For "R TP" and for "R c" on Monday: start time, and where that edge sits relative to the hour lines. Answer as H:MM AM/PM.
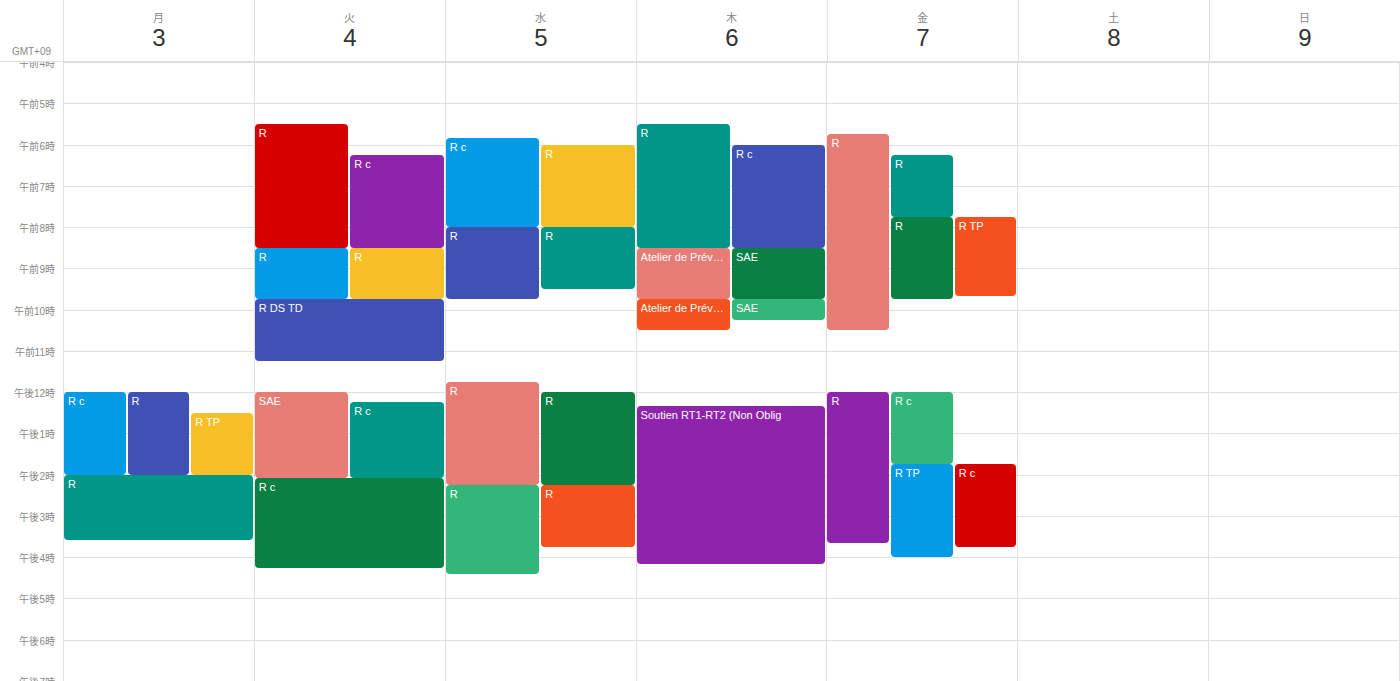
"R TP": 12:30 PM, halfway between the 12 PM and 1 PM lines. "R c": 12:00 PM, exactly on the 12 PM line.